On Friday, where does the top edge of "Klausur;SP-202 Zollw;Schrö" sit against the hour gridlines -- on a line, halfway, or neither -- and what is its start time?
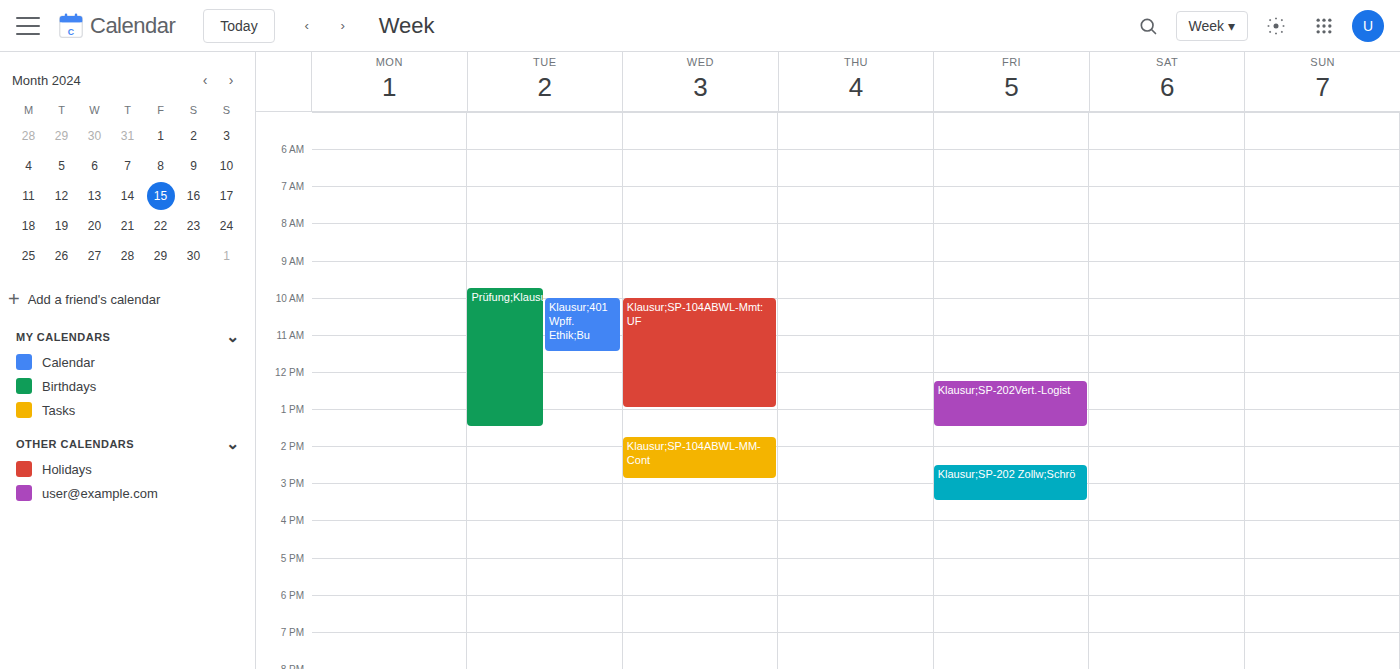
2:30 PM -- halfway between the 2 PM and 3 PM lines.